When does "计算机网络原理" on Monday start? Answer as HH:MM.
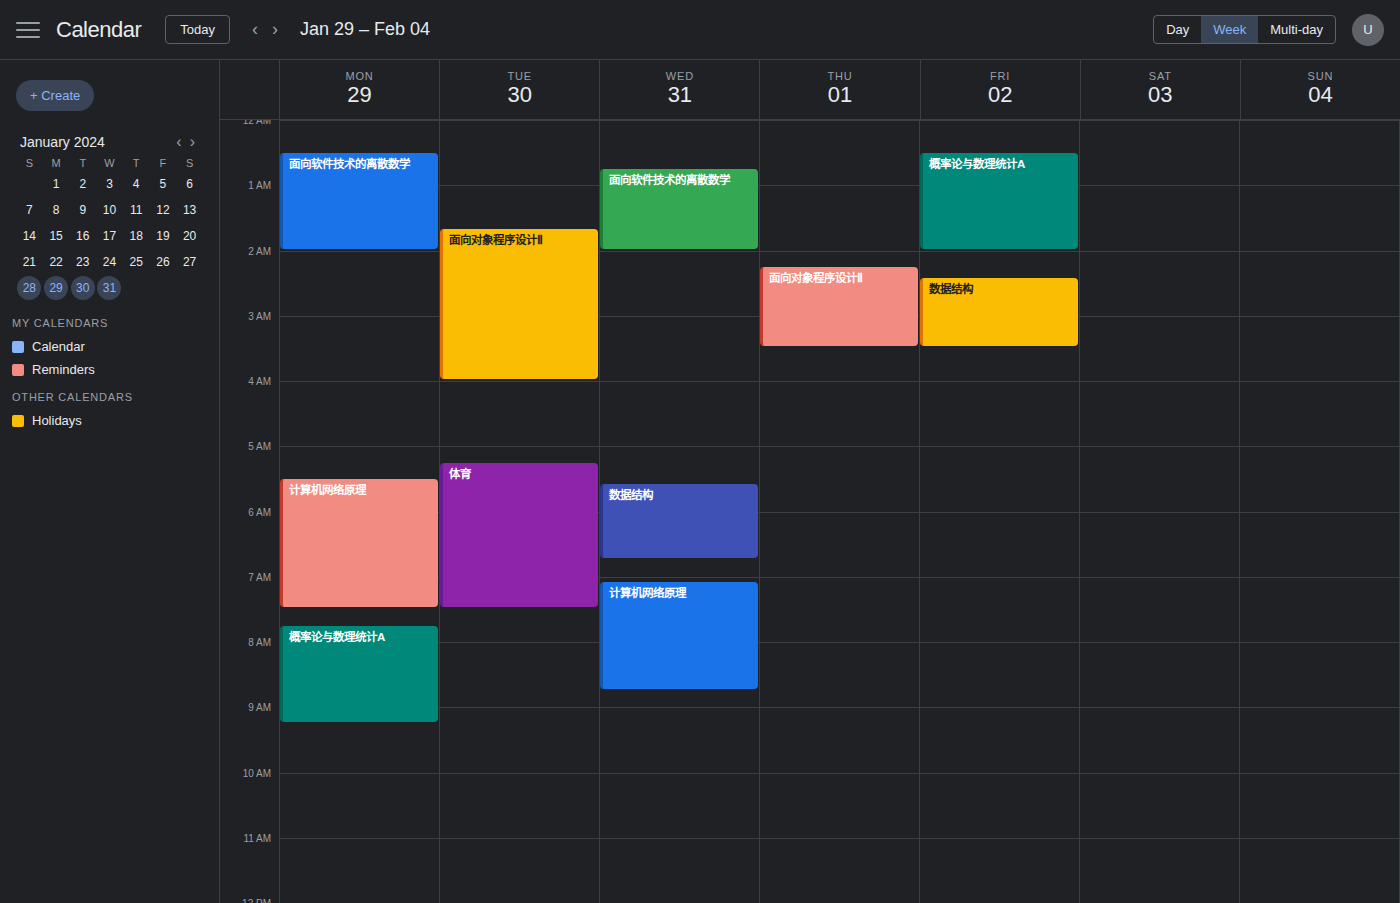
05:30